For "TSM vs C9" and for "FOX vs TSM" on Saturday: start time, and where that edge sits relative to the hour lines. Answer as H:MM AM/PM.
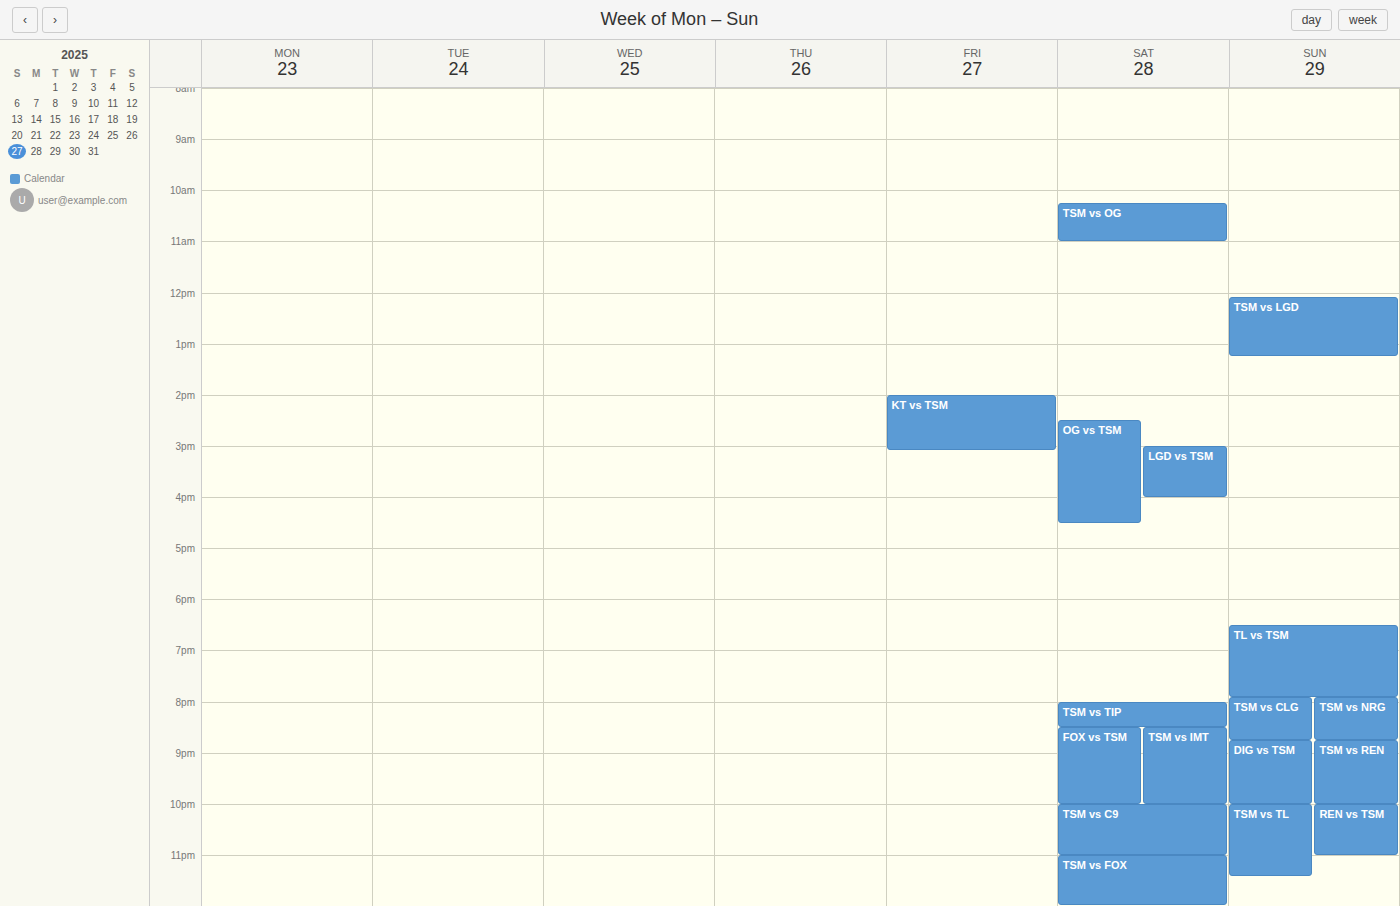
"TSM vs C9": 10:00 PM, exactly on the 10 PM line. "FOX vs TSM": 8:30 PM, halfway between the 8 PM and 9 PM lines.